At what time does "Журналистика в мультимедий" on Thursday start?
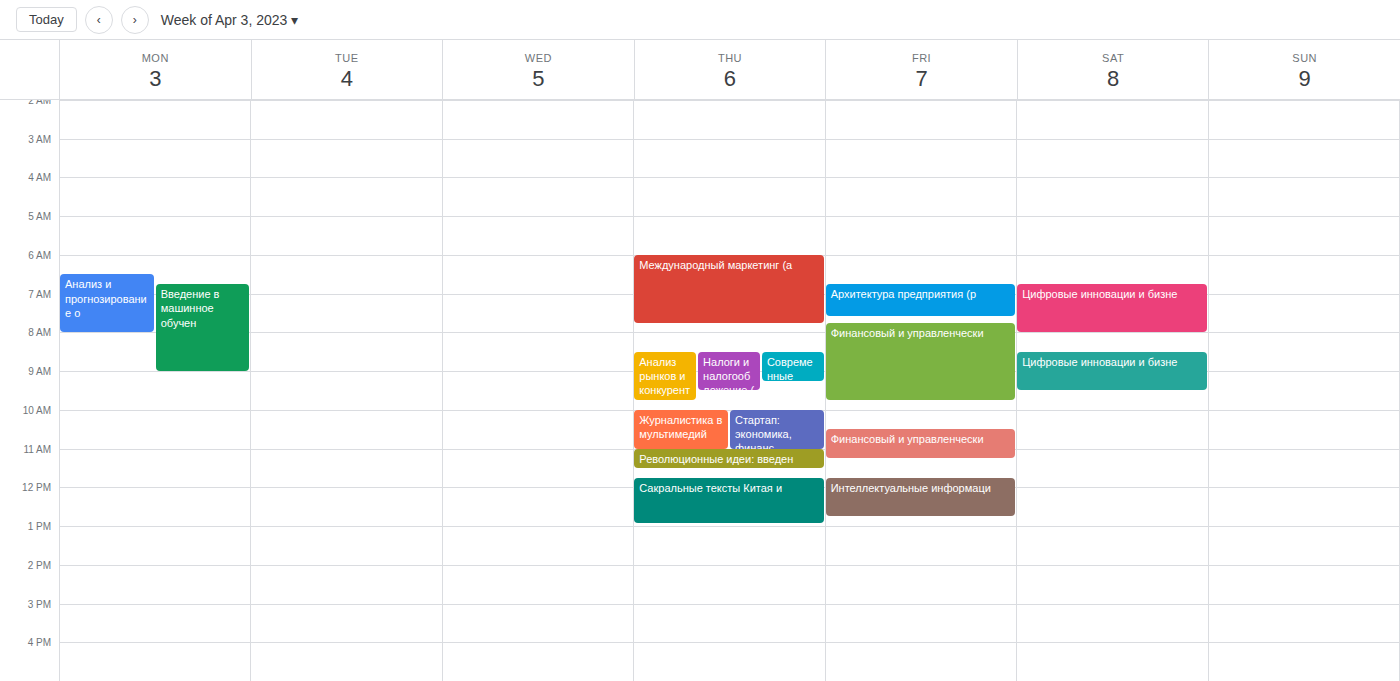
10:00 AM